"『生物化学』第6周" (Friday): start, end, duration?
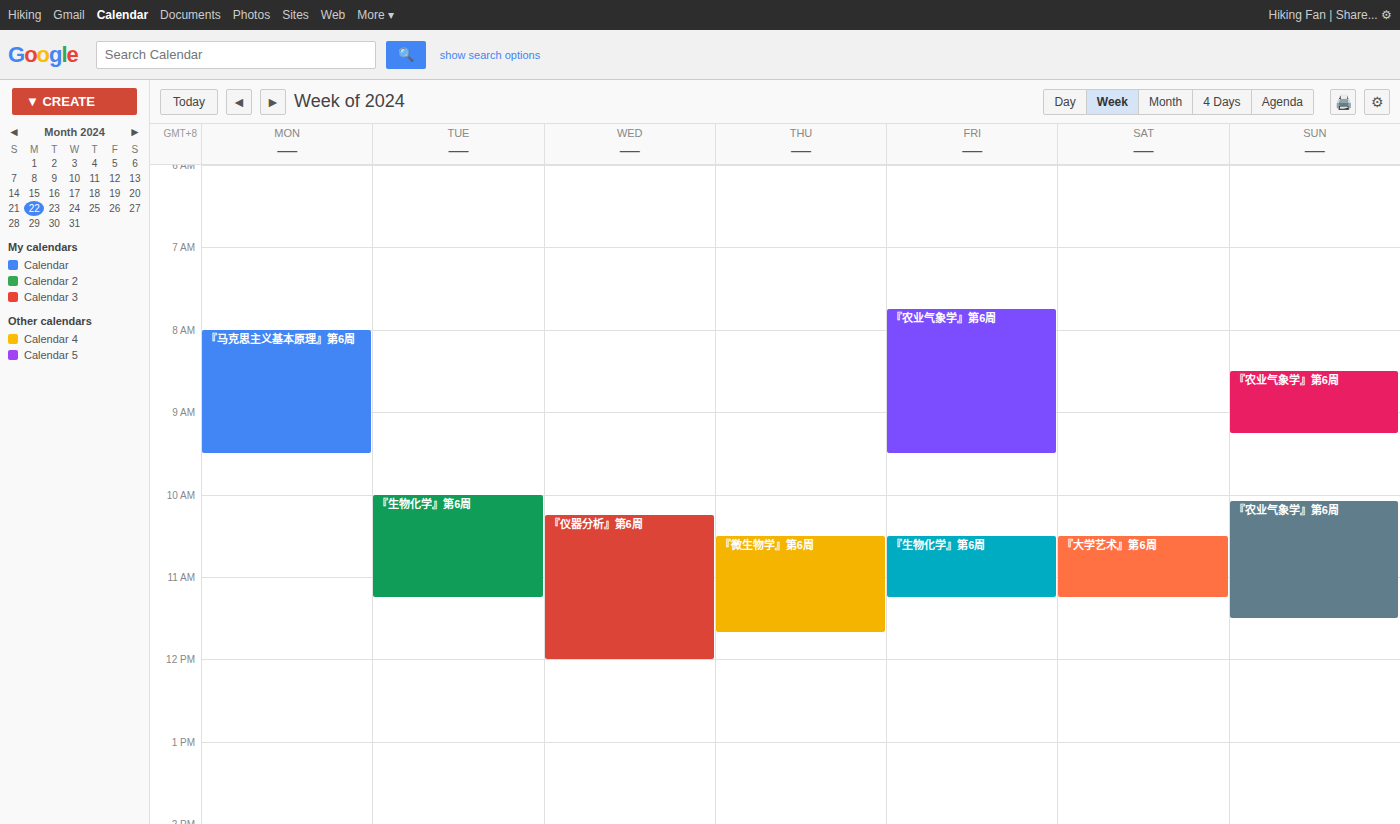
10:30 AM to 11:15 AM, 45 minutes